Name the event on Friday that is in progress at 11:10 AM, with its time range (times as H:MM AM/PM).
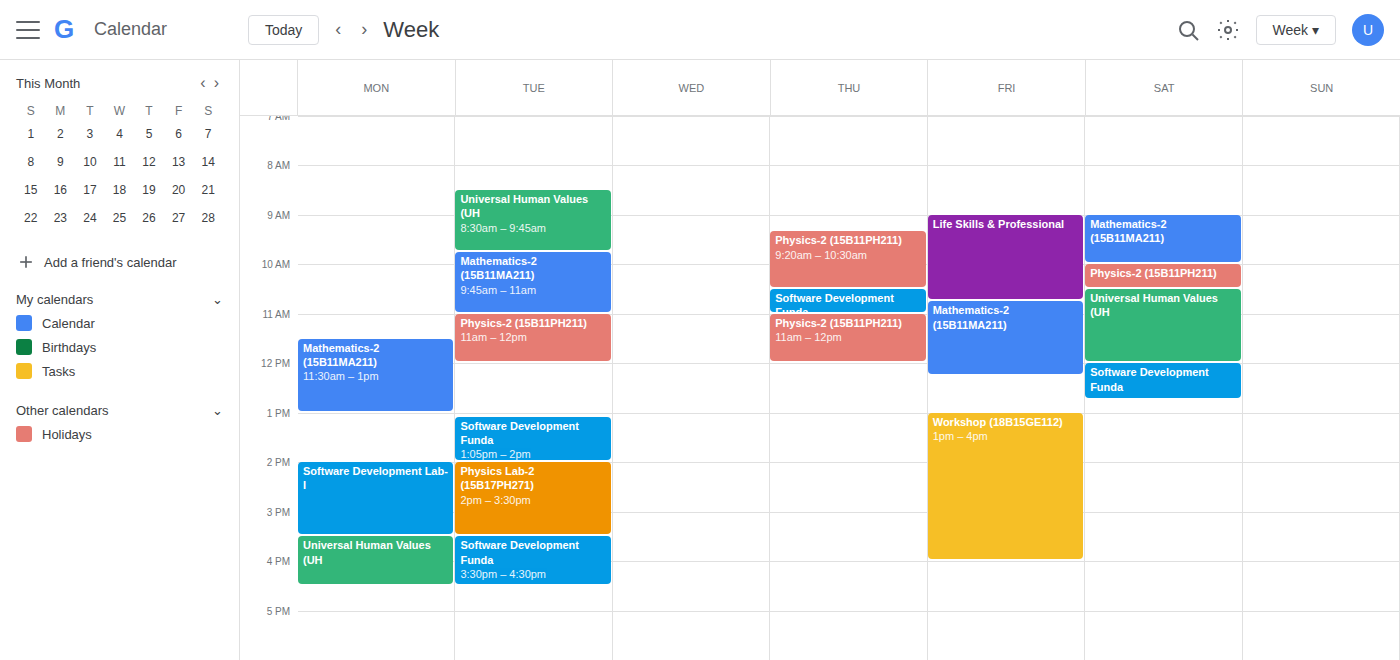
"Mathematics-2 (15B11MA211)", 10:45 AM to 12:15 PM